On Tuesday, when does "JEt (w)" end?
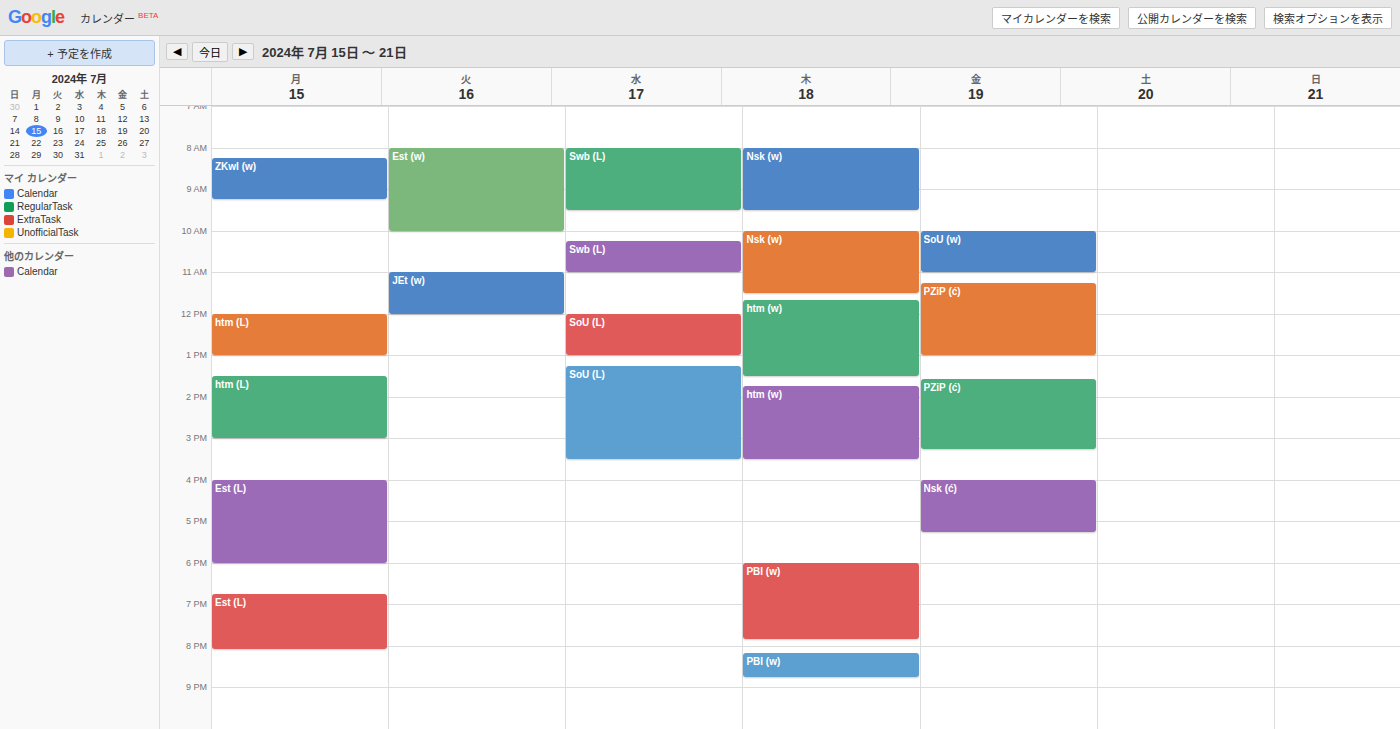
12:00